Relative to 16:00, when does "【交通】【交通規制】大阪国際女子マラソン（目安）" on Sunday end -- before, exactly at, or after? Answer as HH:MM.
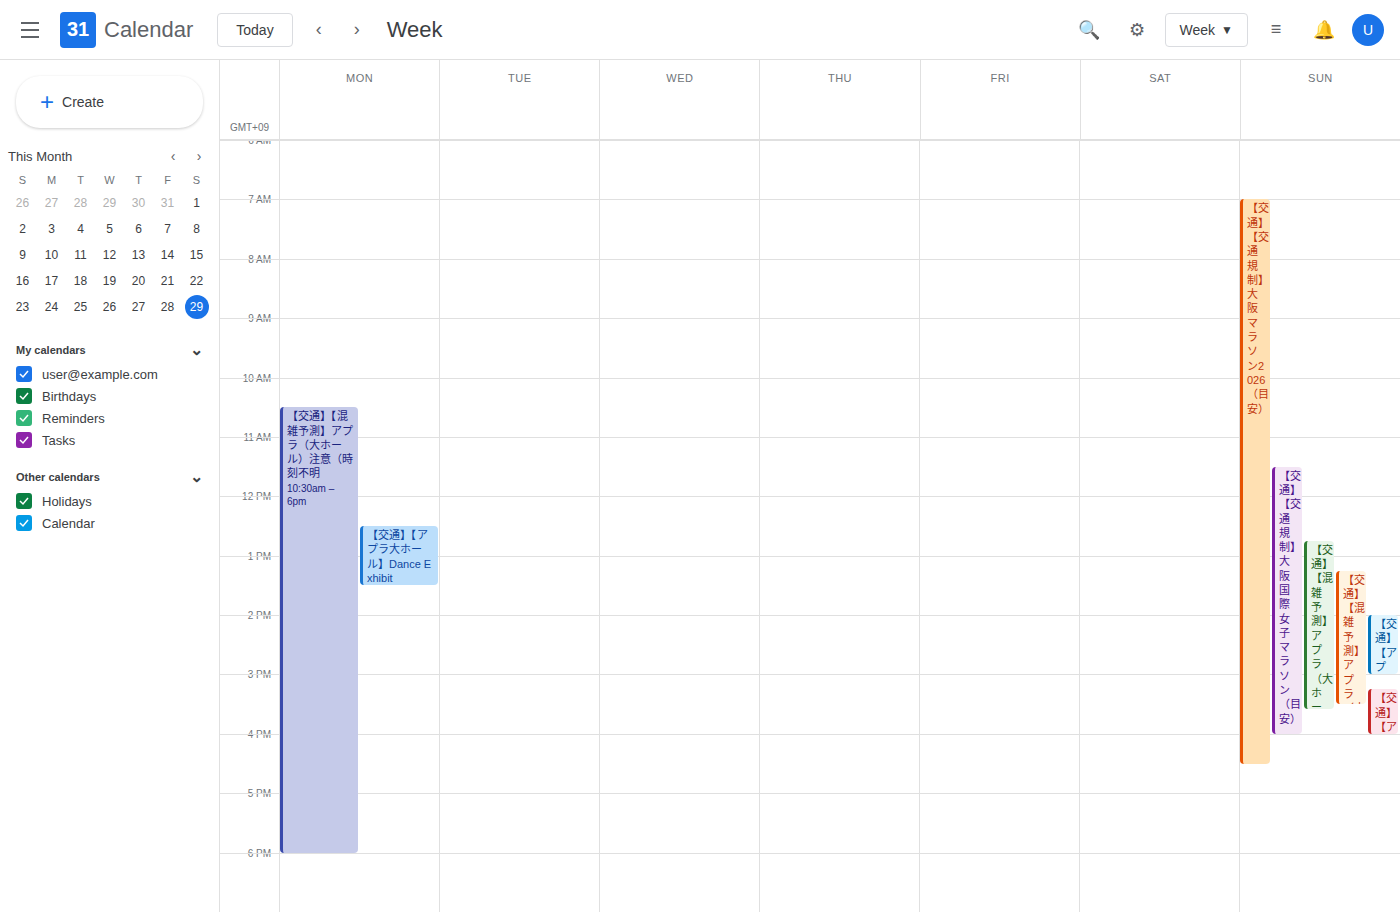
16:00 -- exactly at 16:00, on the 16:00 line.